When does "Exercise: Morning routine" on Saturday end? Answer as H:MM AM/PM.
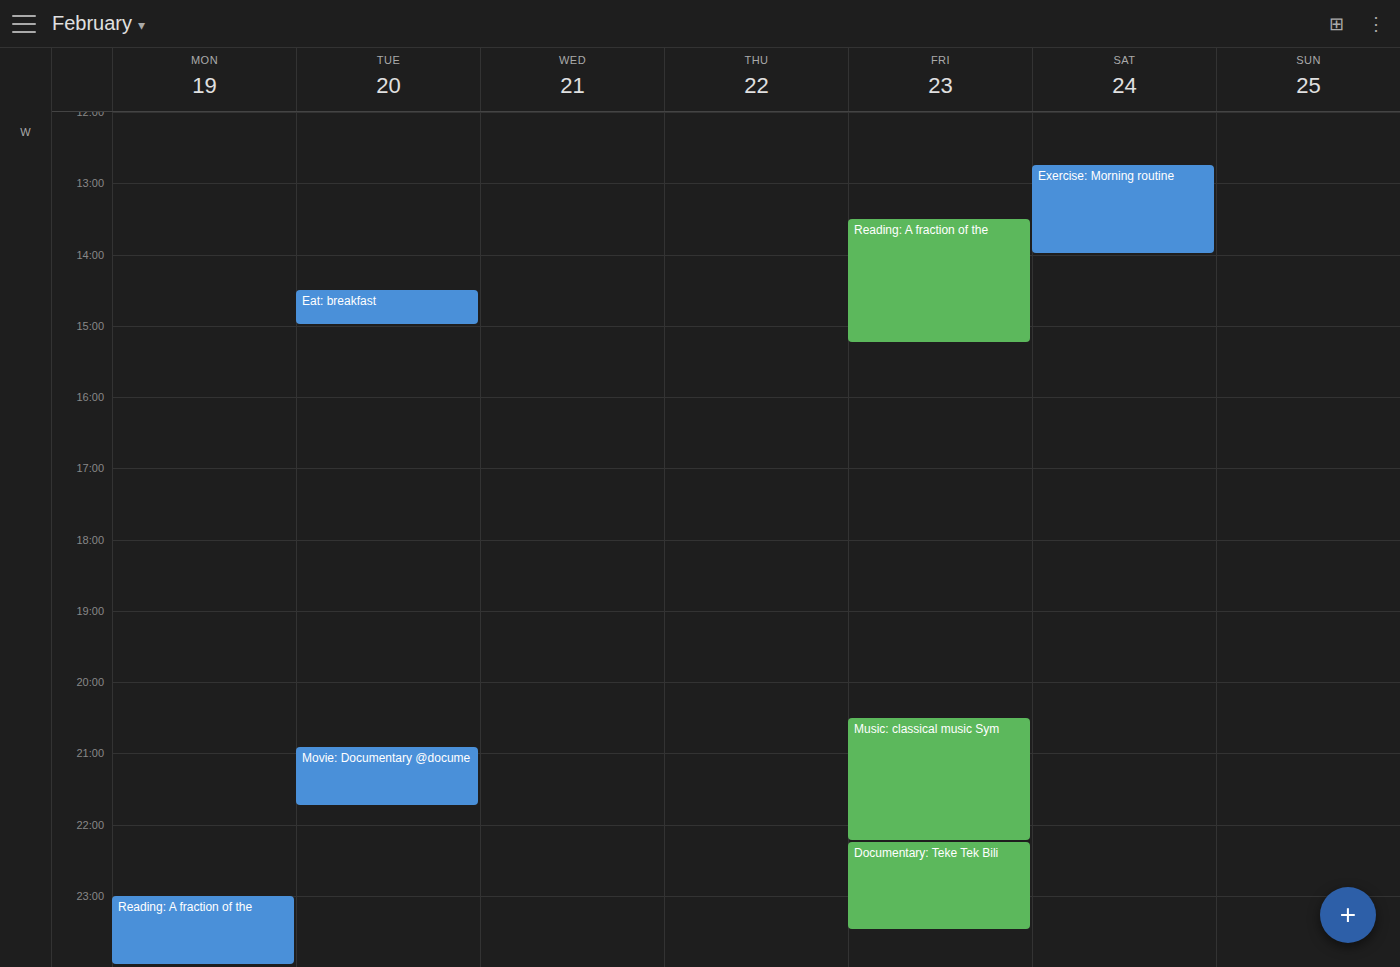
2:00 PM